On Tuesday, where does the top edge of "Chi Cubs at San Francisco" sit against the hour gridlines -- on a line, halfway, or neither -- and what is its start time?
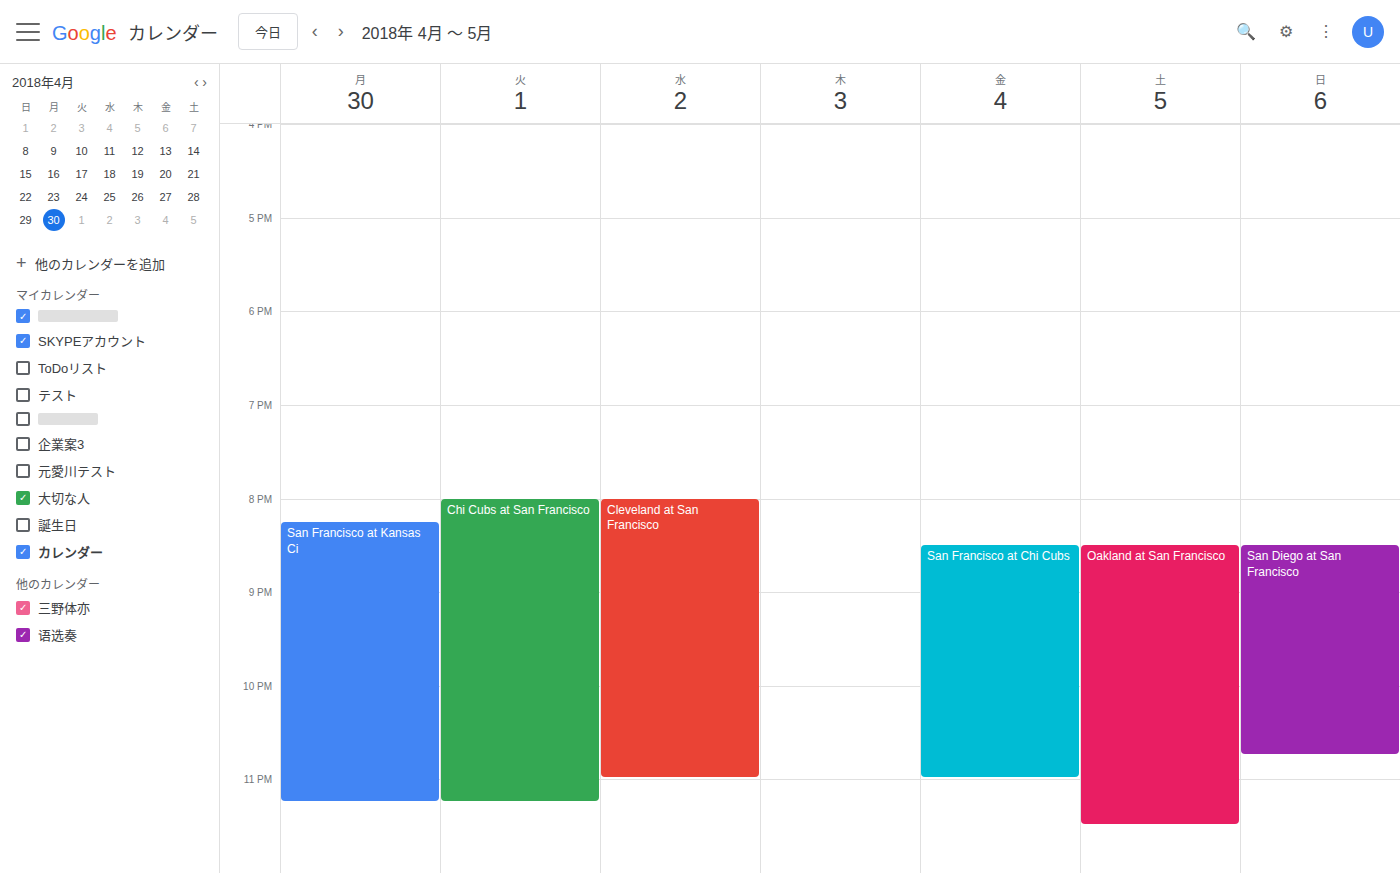
8:00 PM -- exactly on the 8 PM line.